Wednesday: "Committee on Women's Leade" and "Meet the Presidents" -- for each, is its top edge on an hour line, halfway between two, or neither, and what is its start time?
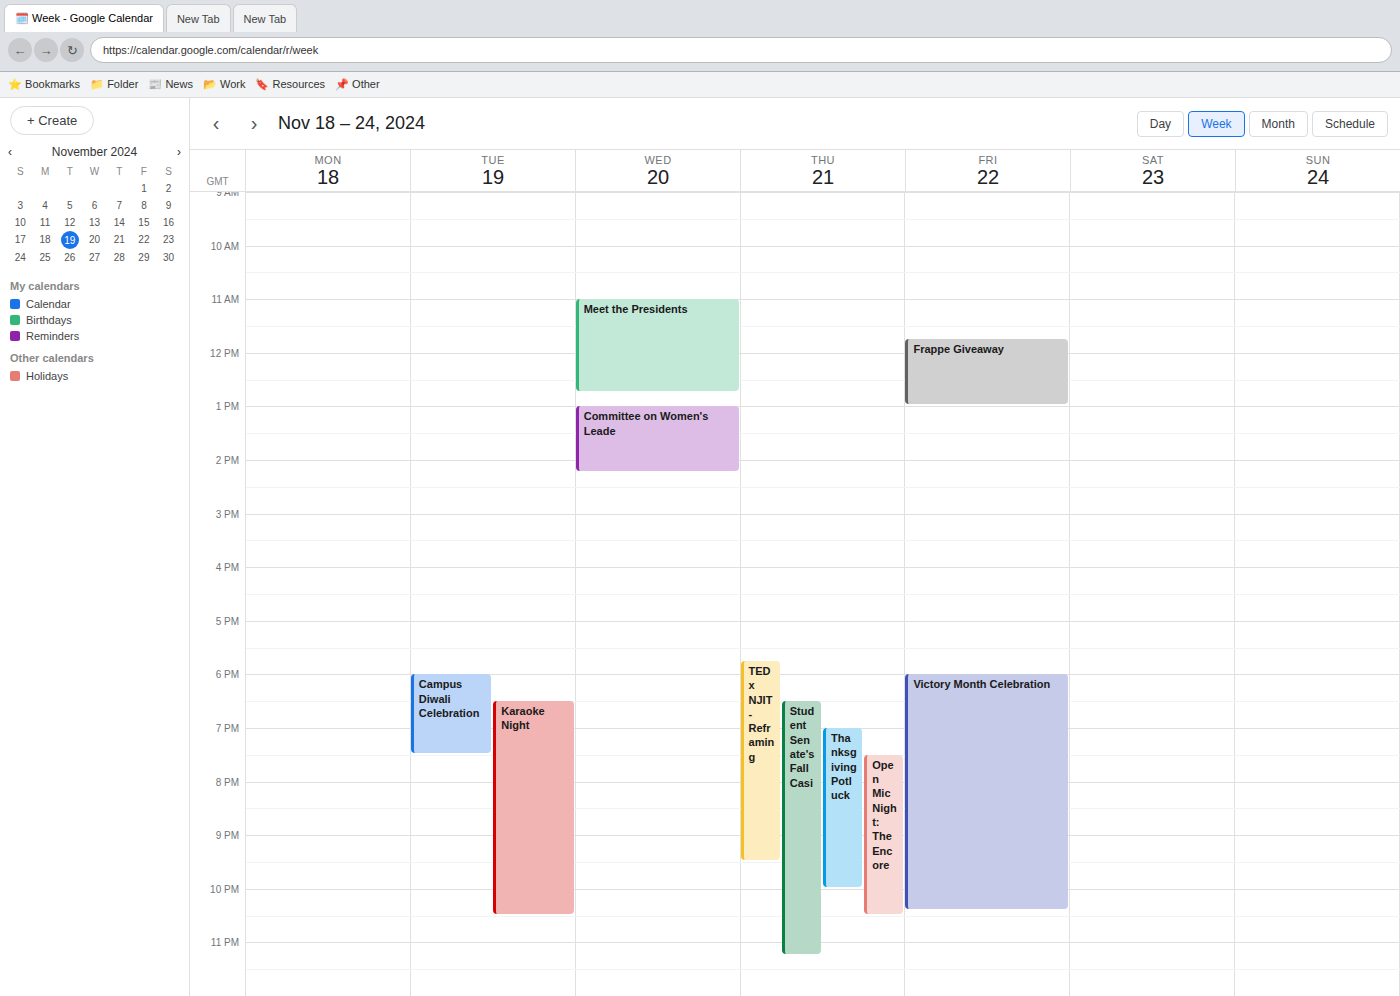
"Committee on Women's Leade": 13:00, exactly on the 13:00 line. "Meet the Presidents": 11:00, exactly on the 11:00 line.